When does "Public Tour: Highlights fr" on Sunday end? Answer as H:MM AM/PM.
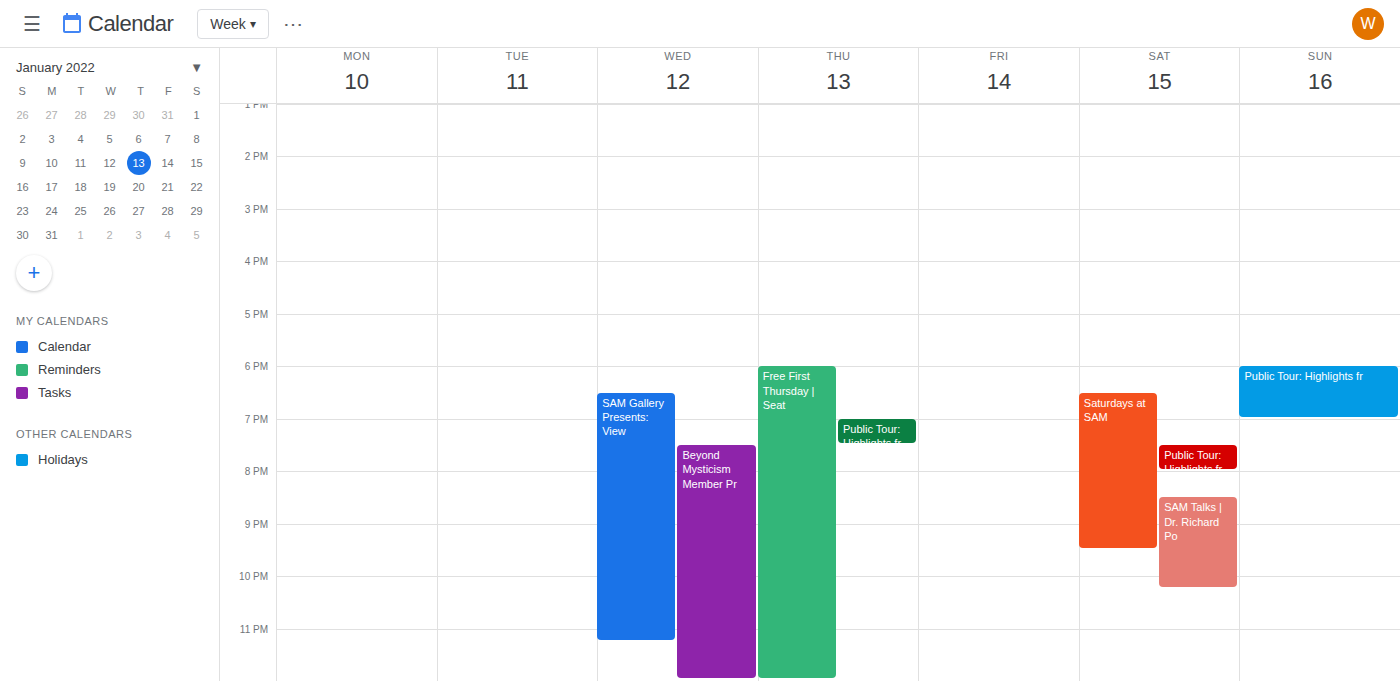
7:00 PM